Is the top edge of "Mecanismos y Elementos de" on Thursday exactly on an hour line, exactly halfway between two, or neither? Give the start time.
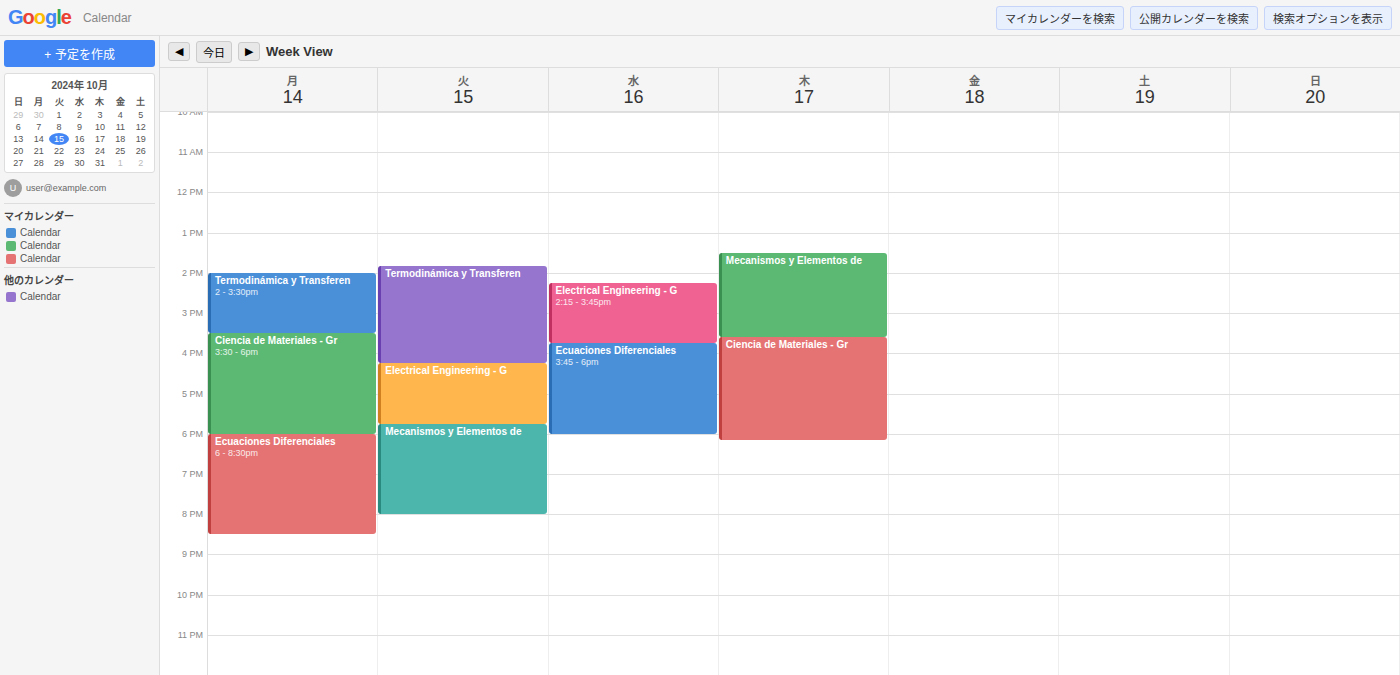
13:30 -- halfway between the 13:00 and 14:00 lines.